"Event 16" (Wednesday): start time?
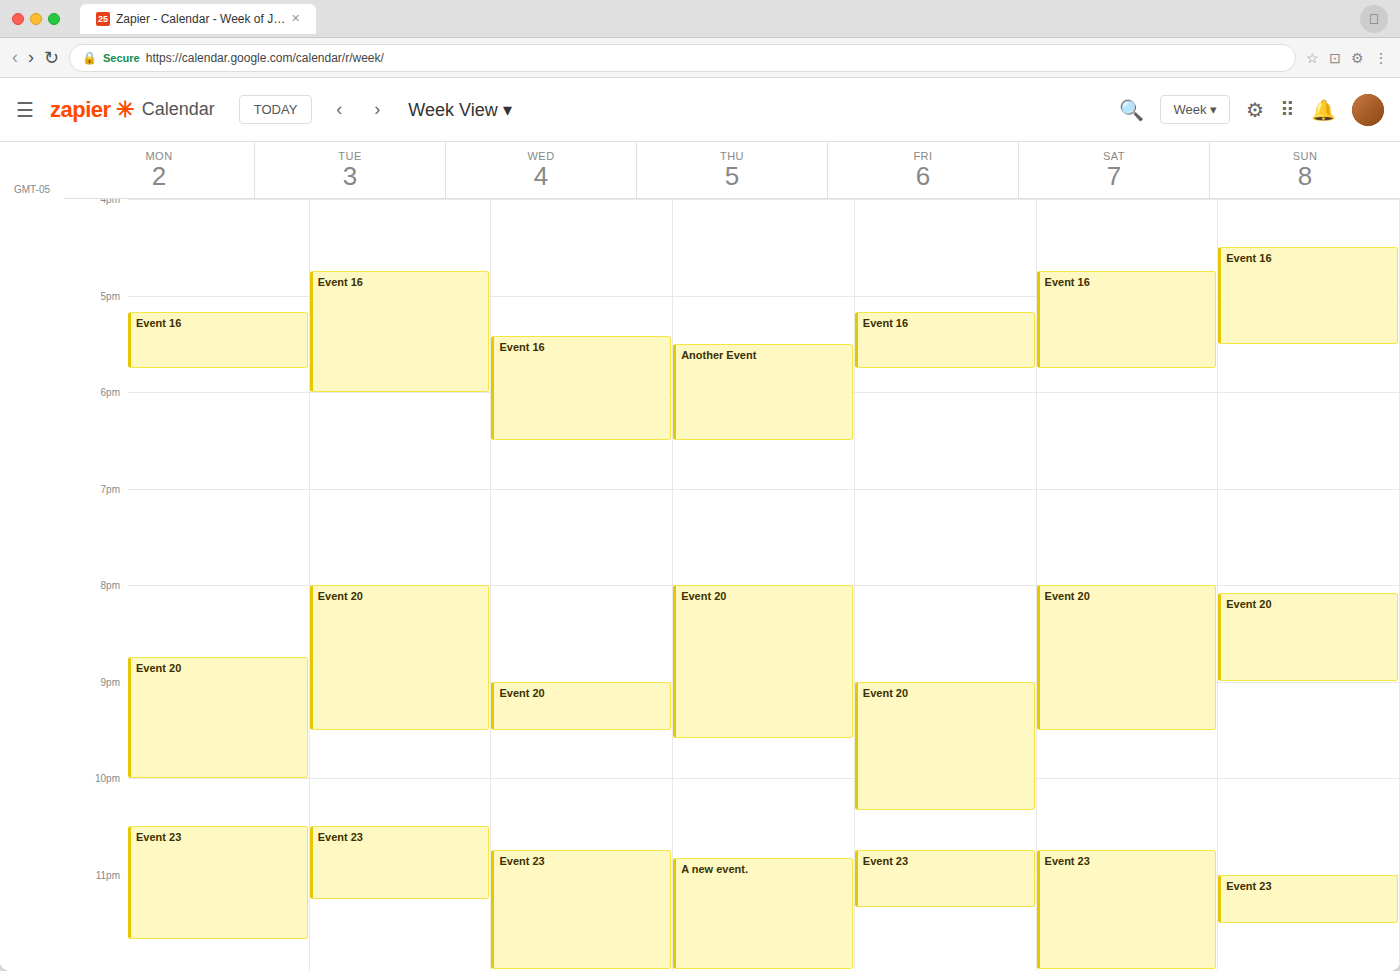
17:25